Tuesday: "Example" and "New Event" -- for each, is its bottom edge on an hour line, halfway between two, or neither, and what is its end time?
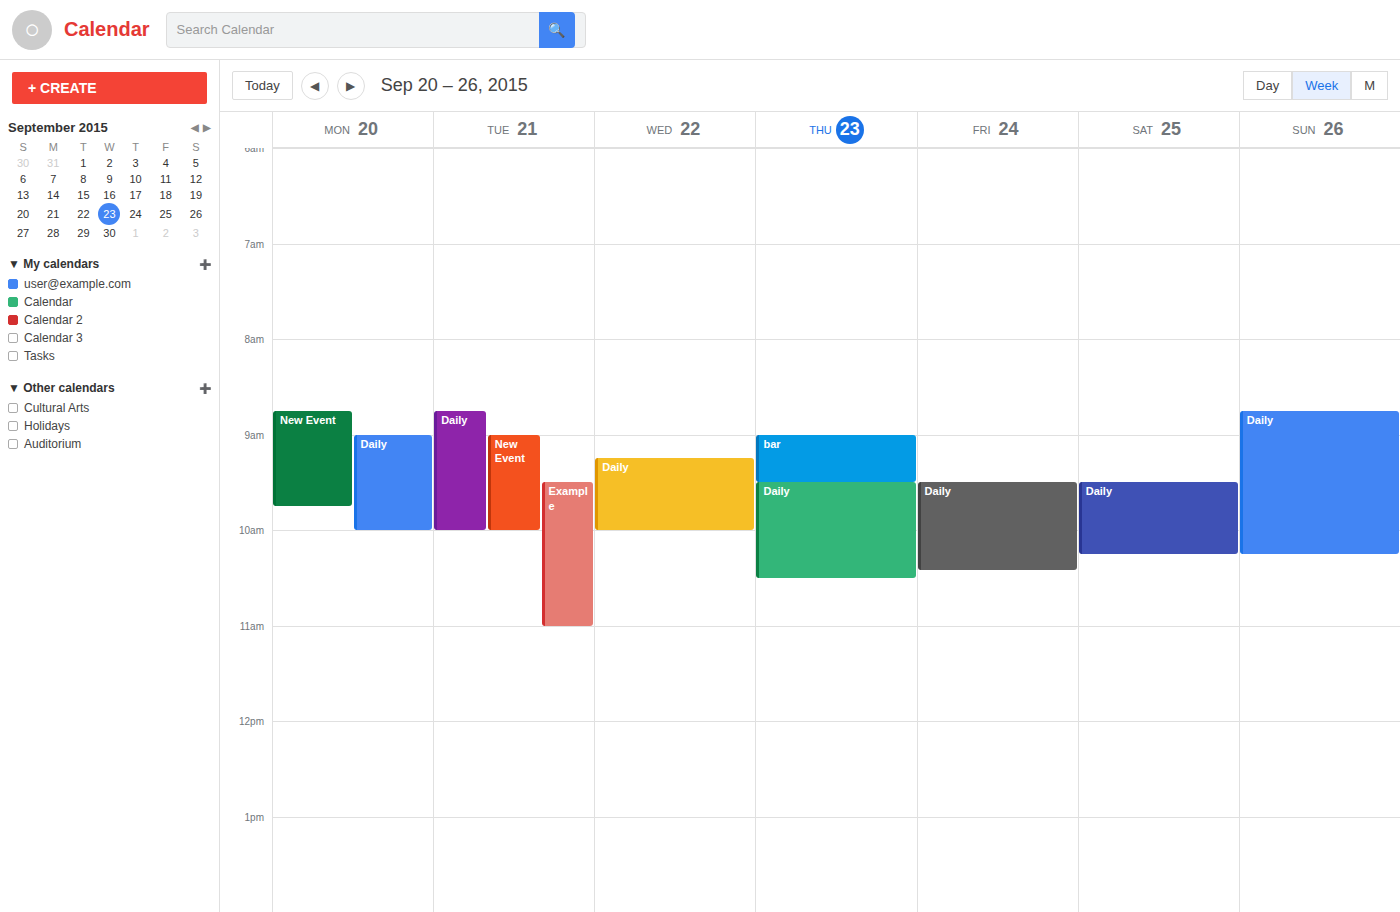
"Example": 11:00 AM, exactly on the 11 AM line. "New Event": 10:00 AM, exactly on the 10 AM line.